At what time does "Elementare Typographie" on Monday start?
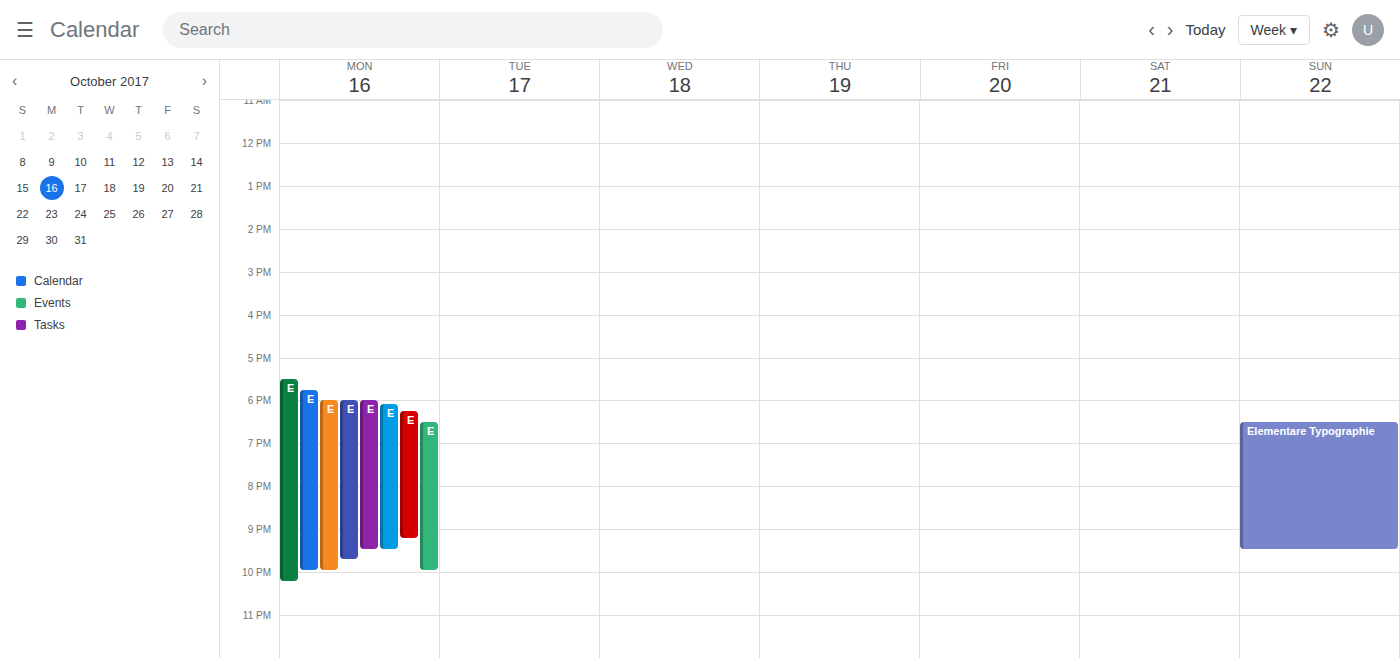
17:45